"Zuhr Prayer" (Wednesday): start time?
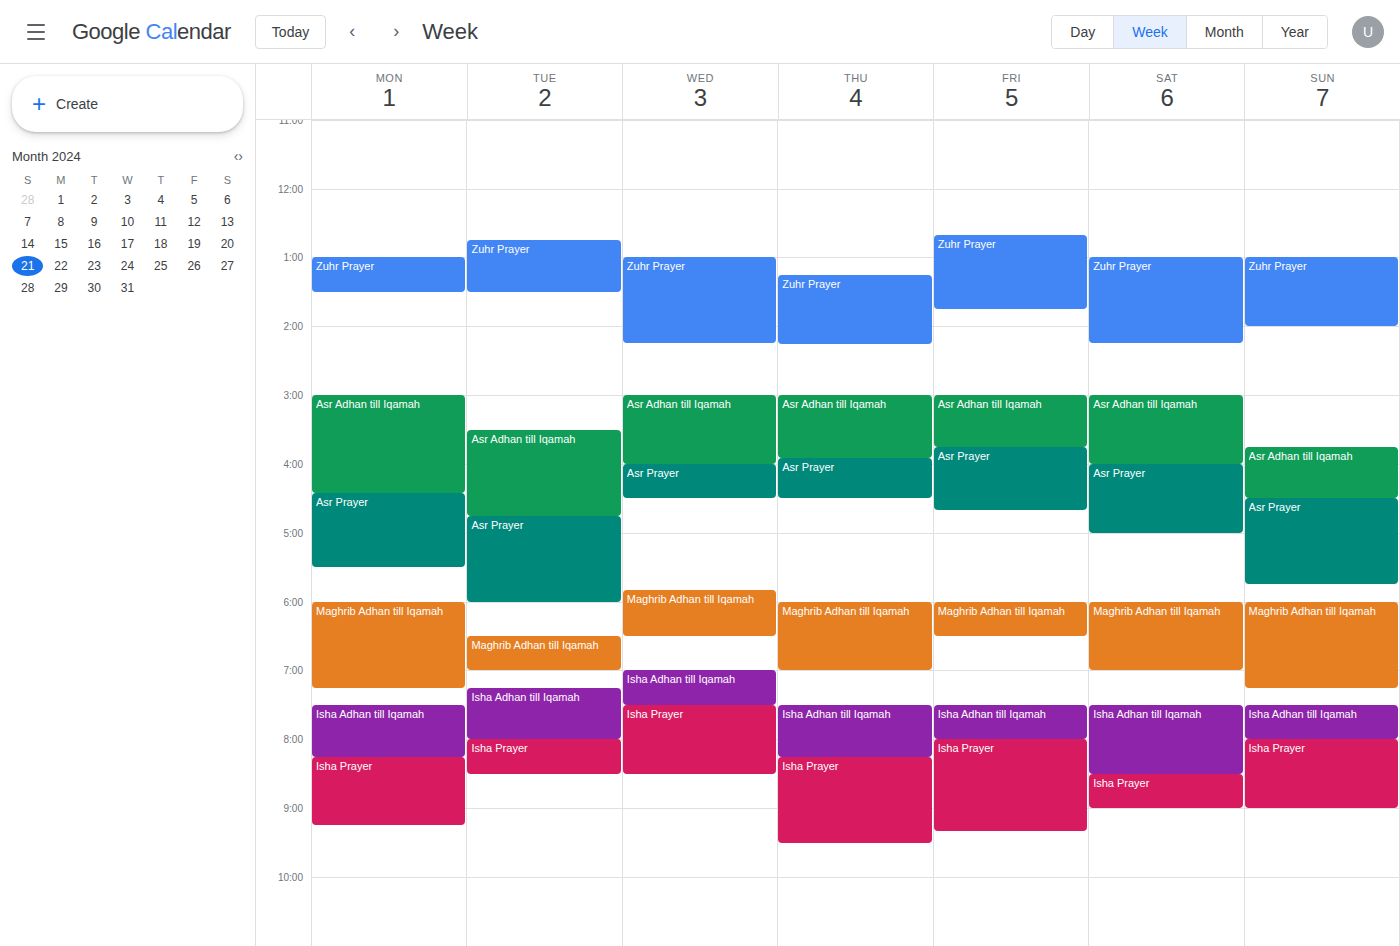
1:00 PM